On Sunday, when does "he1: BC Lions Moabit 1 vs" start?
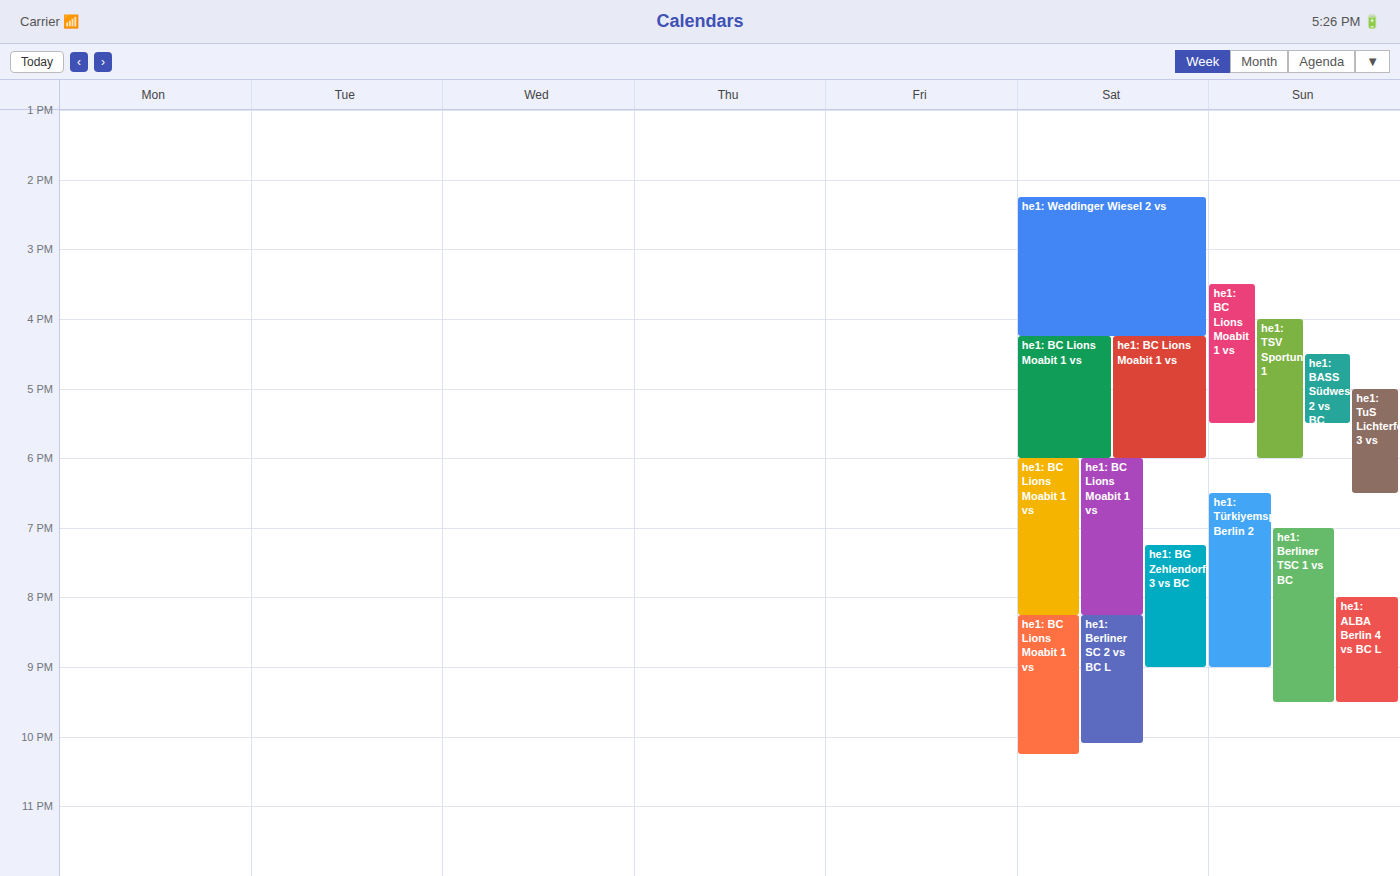
3:30 PM